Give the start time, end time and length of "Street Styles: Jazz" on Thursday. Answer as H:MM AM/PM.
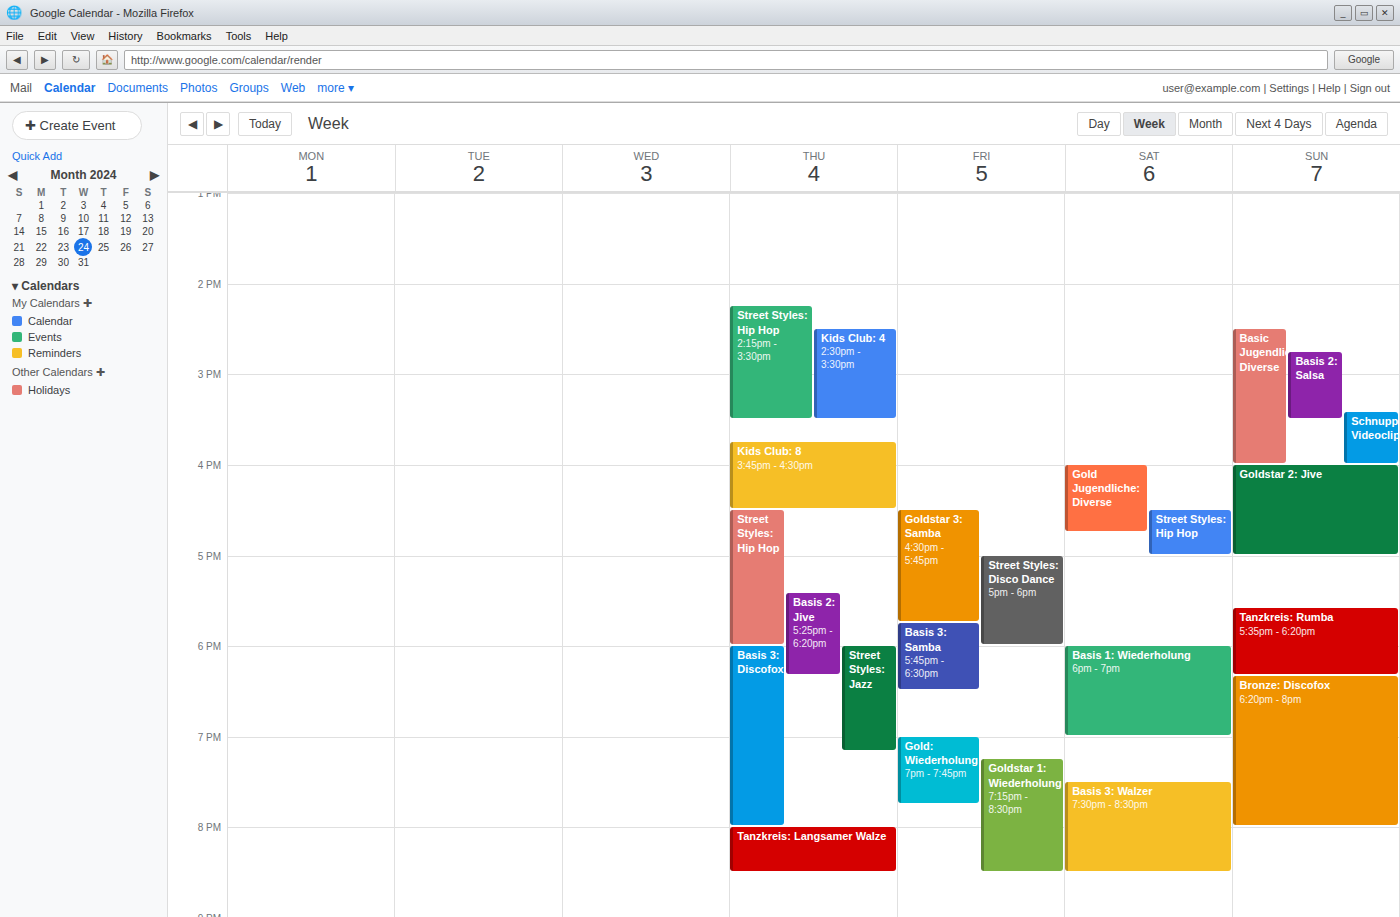
6:00 PM to 7:10 PM, 1 hour 10 minutes